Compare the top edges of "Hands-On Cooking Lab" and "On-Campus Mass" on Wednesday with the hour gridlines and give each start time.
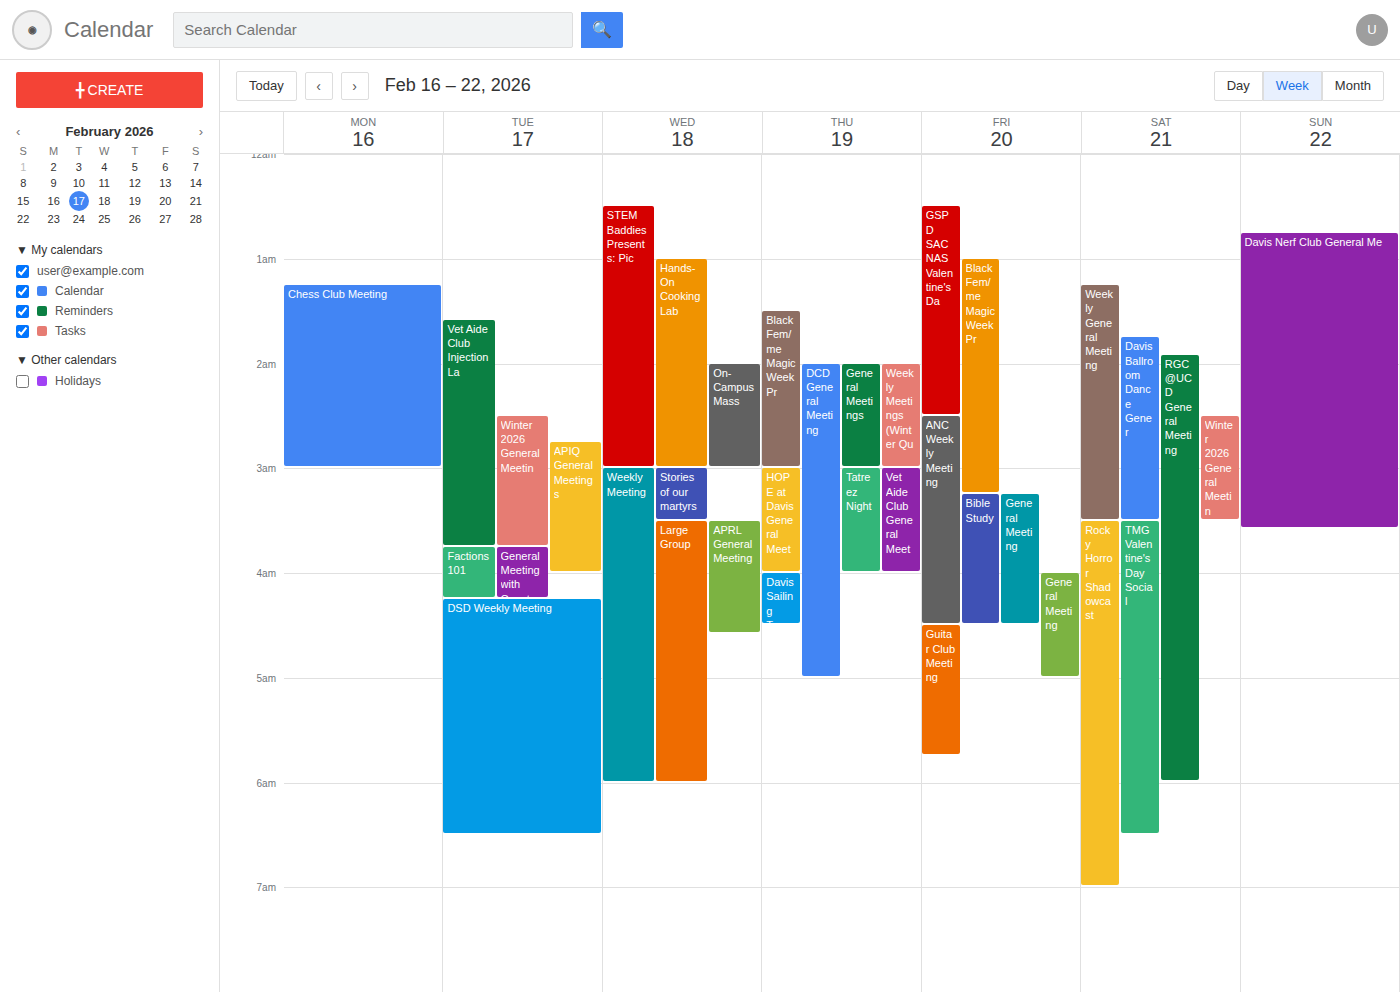
"Hands-On Cooking Lab": 1:00 AM, exactly on the 1 AM line. "On-Campus Mass": 2:00 AM, exactly on the 2 AM line.